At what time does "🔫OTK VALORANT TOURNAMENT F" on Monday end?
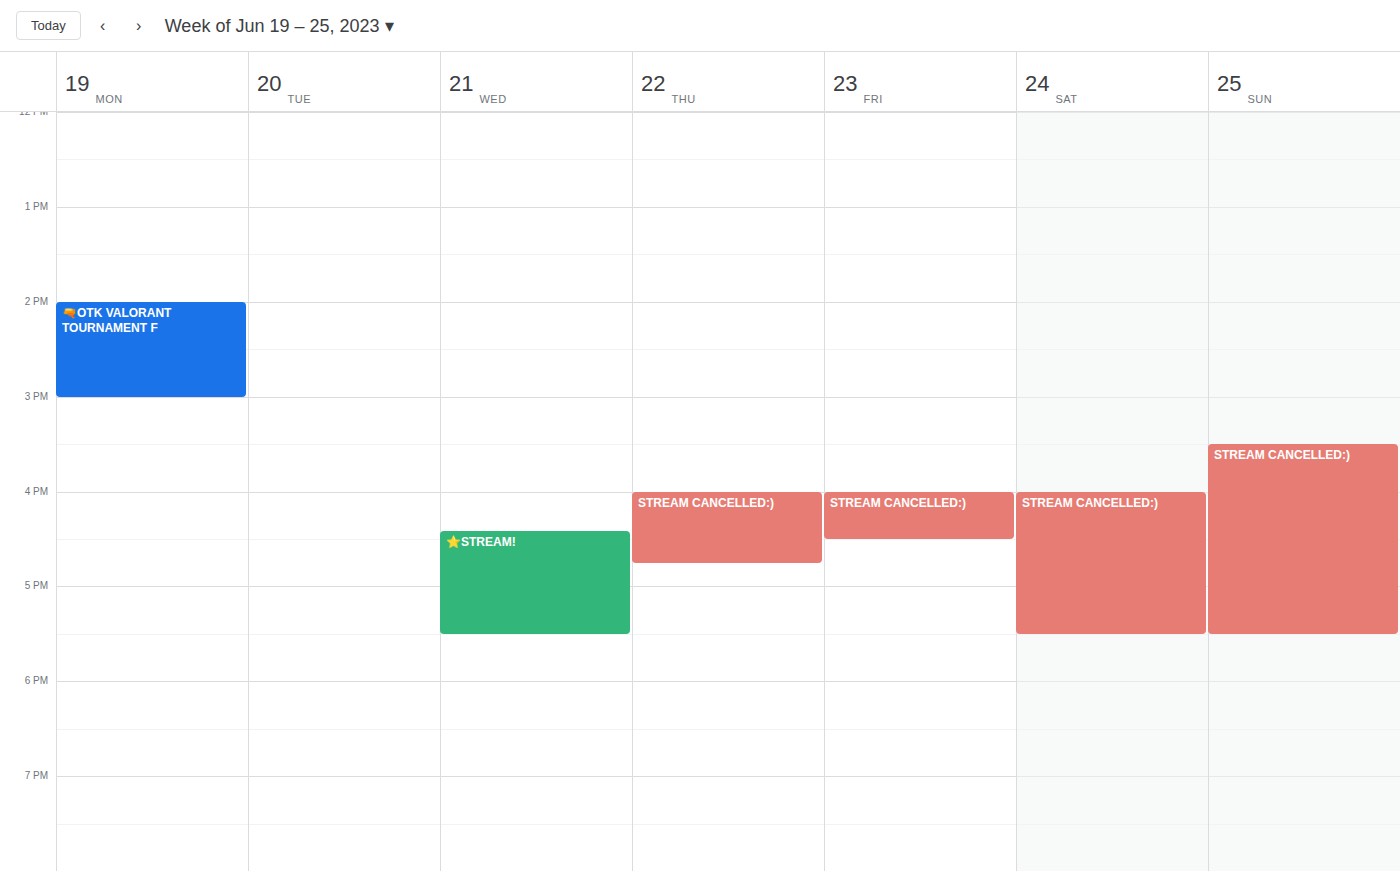
3:00 PM